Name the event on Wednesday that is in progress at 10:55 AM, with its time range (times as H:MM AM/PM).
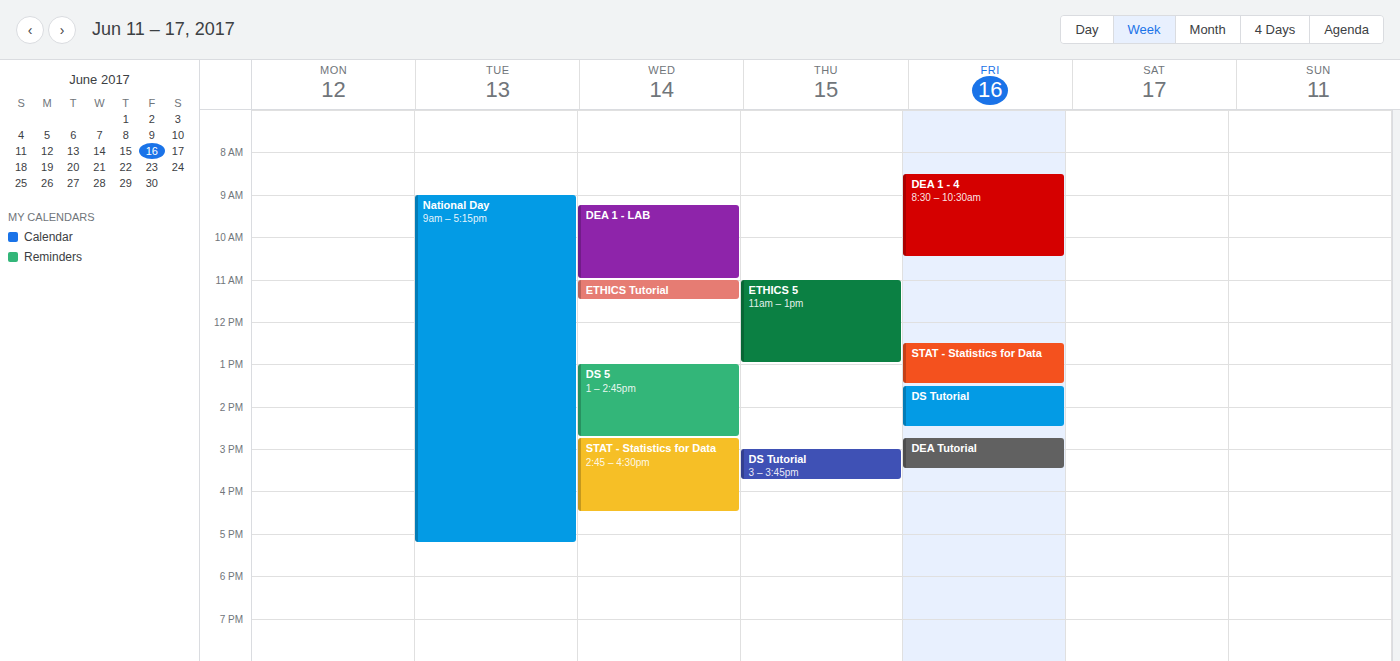
"DEA 1 - LAB", 9:15 AM to 11:00 AM